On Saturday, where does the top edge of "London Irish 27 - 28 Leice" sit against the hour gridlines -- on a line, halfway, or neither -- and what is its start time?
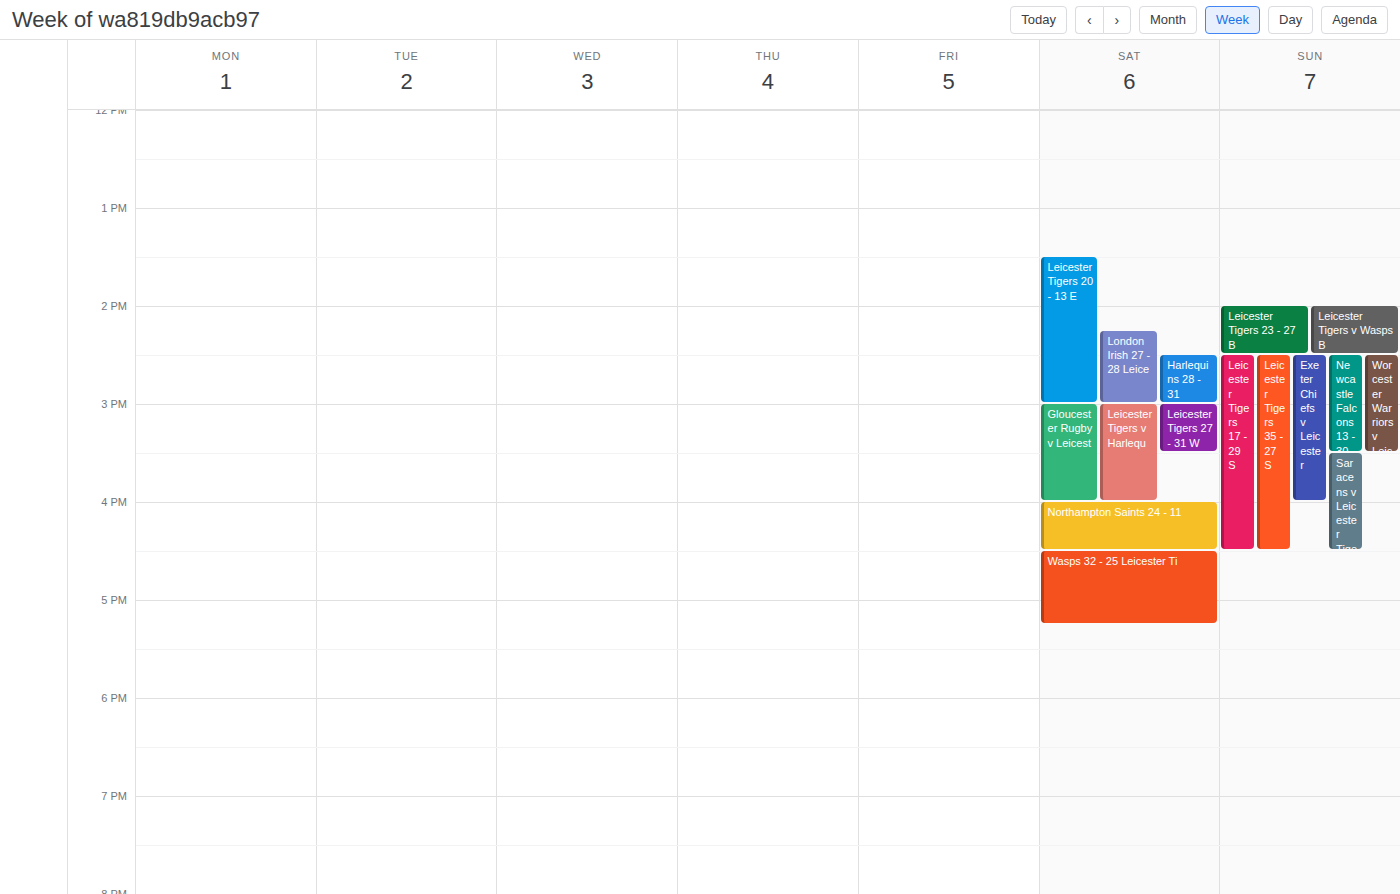
2:15 PM -- neither: a quarter of the way from the 2 PM line to the 3 PM line.